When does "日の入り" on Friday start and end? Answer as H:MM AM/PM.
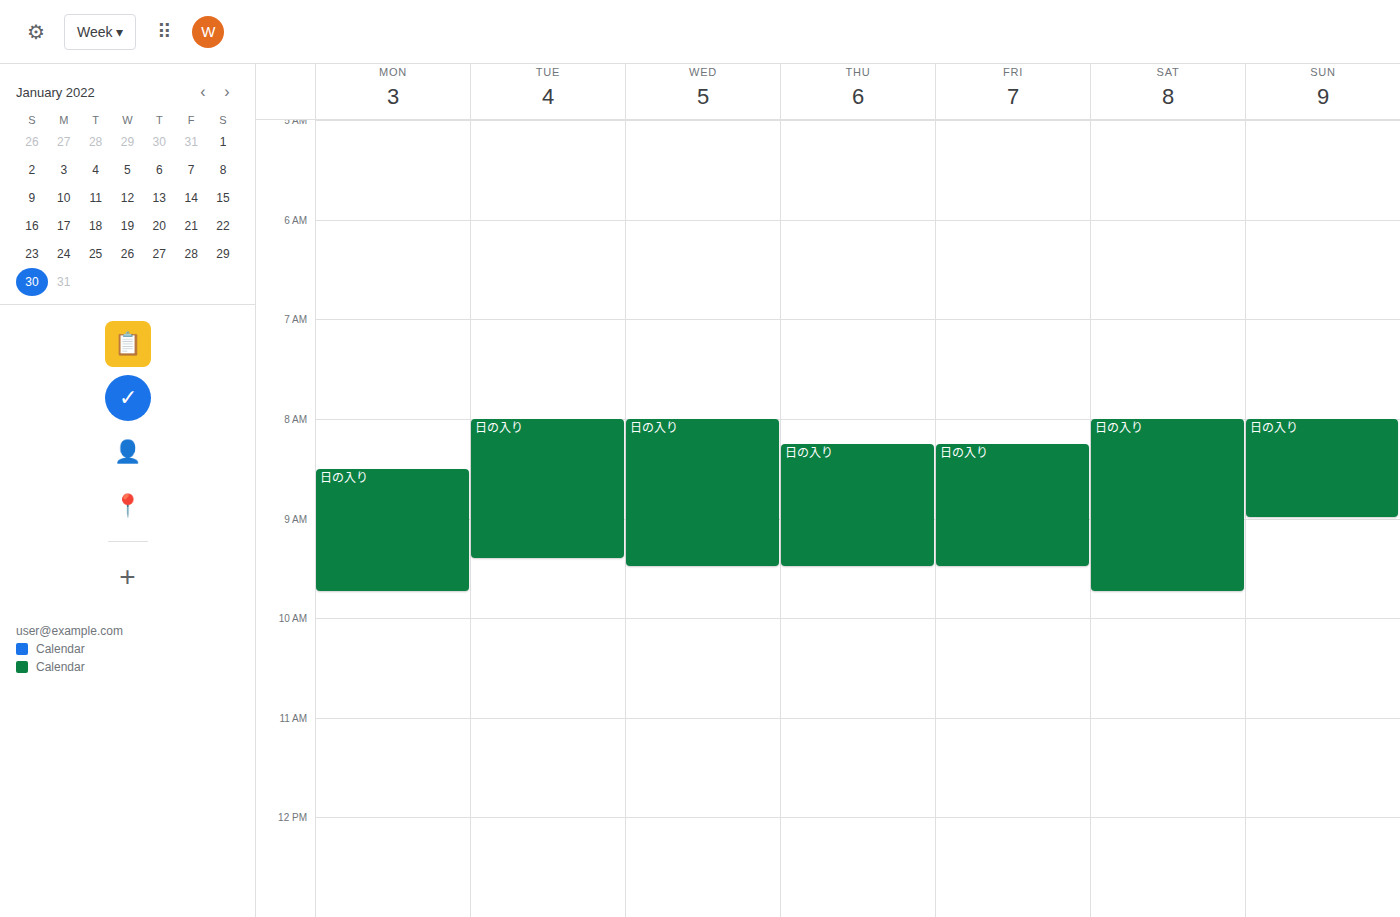
8:15 AM to 9:30 AM